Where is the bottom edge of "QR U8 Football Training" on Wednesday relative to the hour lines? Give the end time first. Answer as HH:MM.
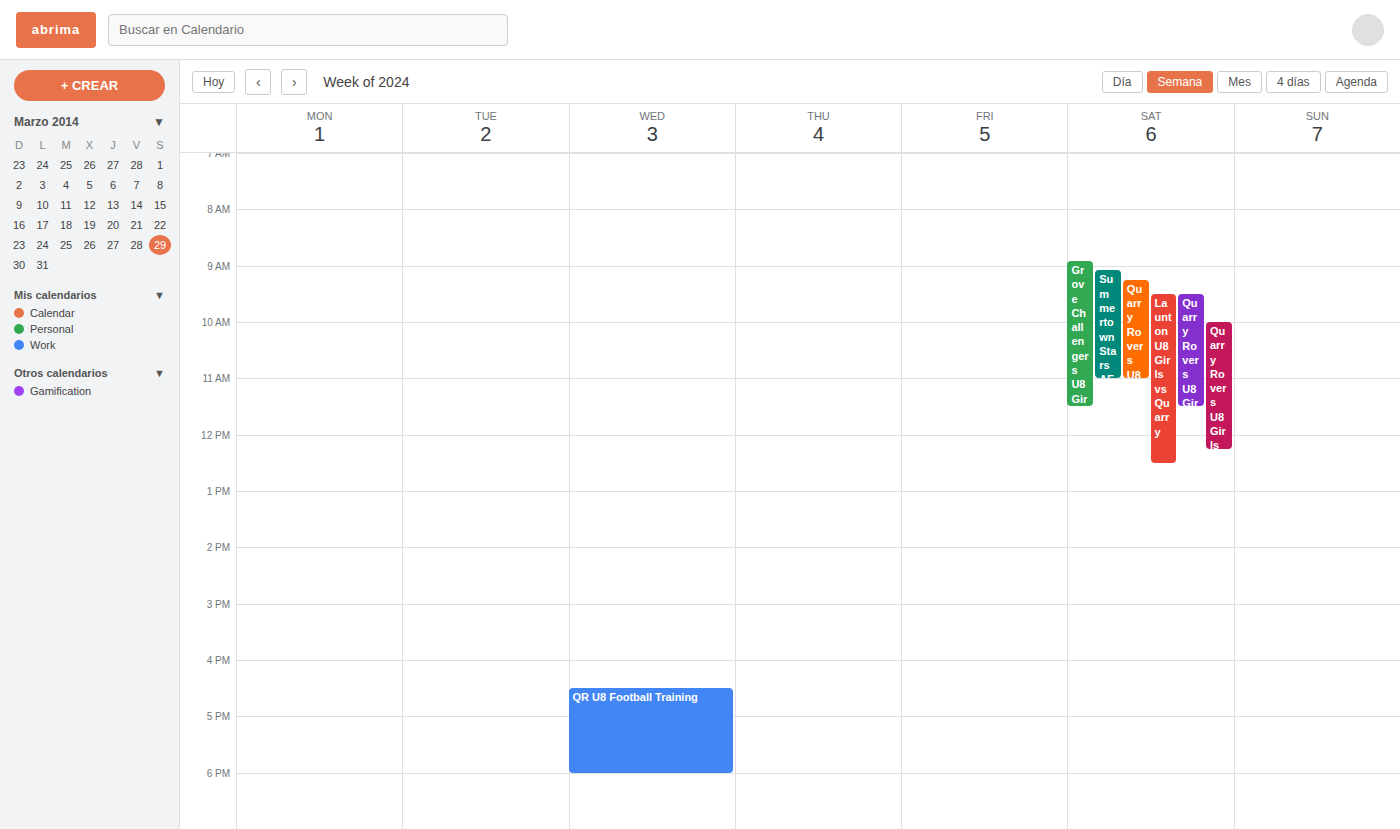
18:00 -- exactly on the 18:00 line.